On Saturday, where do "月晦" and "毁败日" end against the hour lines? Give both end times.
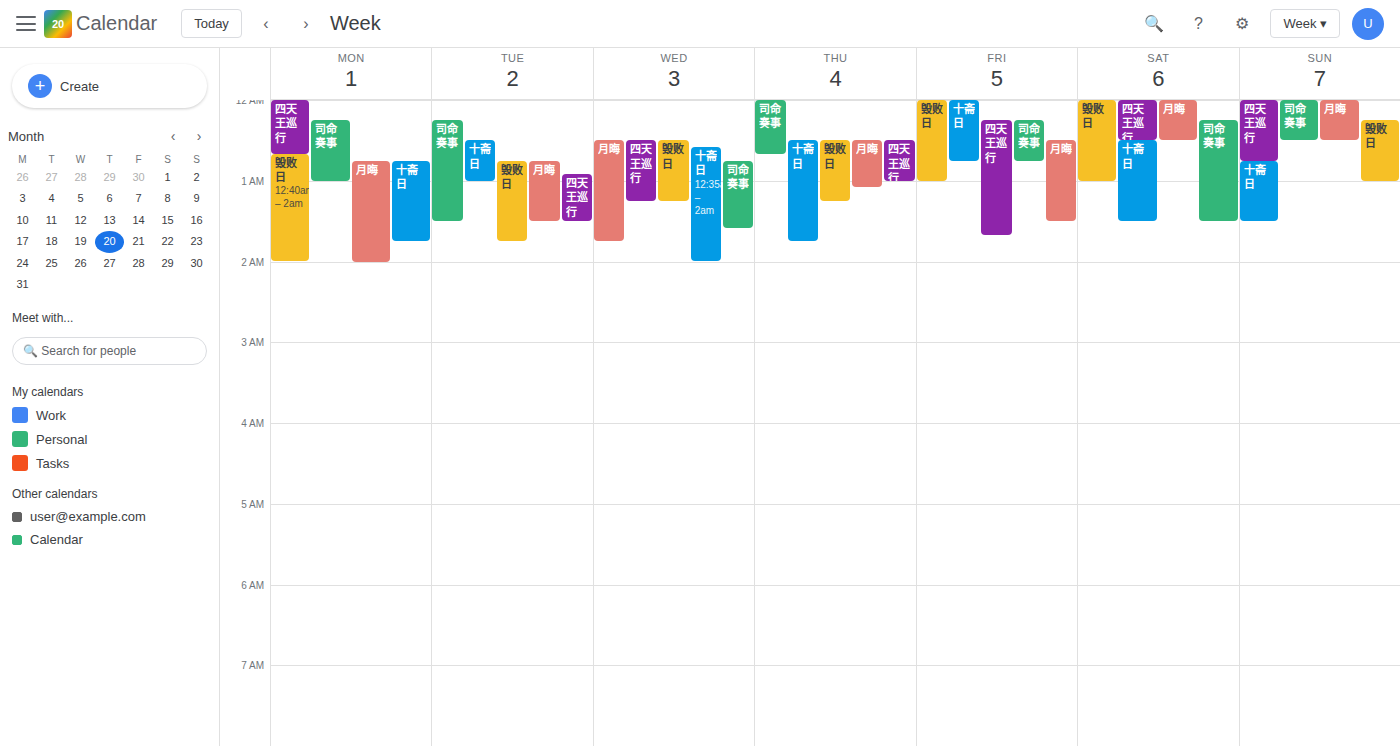
"月晦": 12:30 AM, halfway between the 12 AM and 1 AM lines. "毁败日": 1:00 AM, exactly on the 1 AM line.